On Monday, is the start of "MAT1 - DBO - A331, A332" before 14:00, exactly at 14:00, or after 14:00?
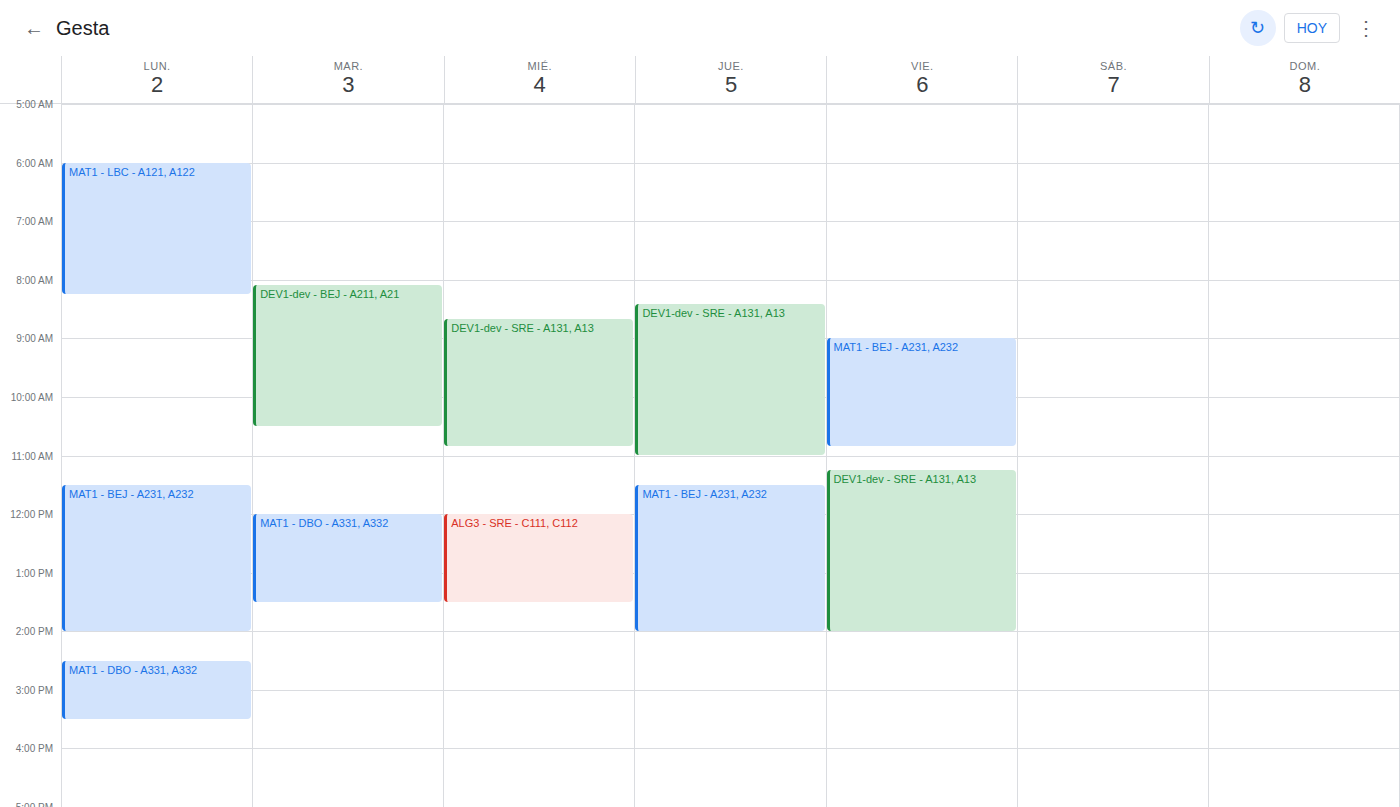
14:30 -- after 14:00, 30 minutes below the 14:00 line.